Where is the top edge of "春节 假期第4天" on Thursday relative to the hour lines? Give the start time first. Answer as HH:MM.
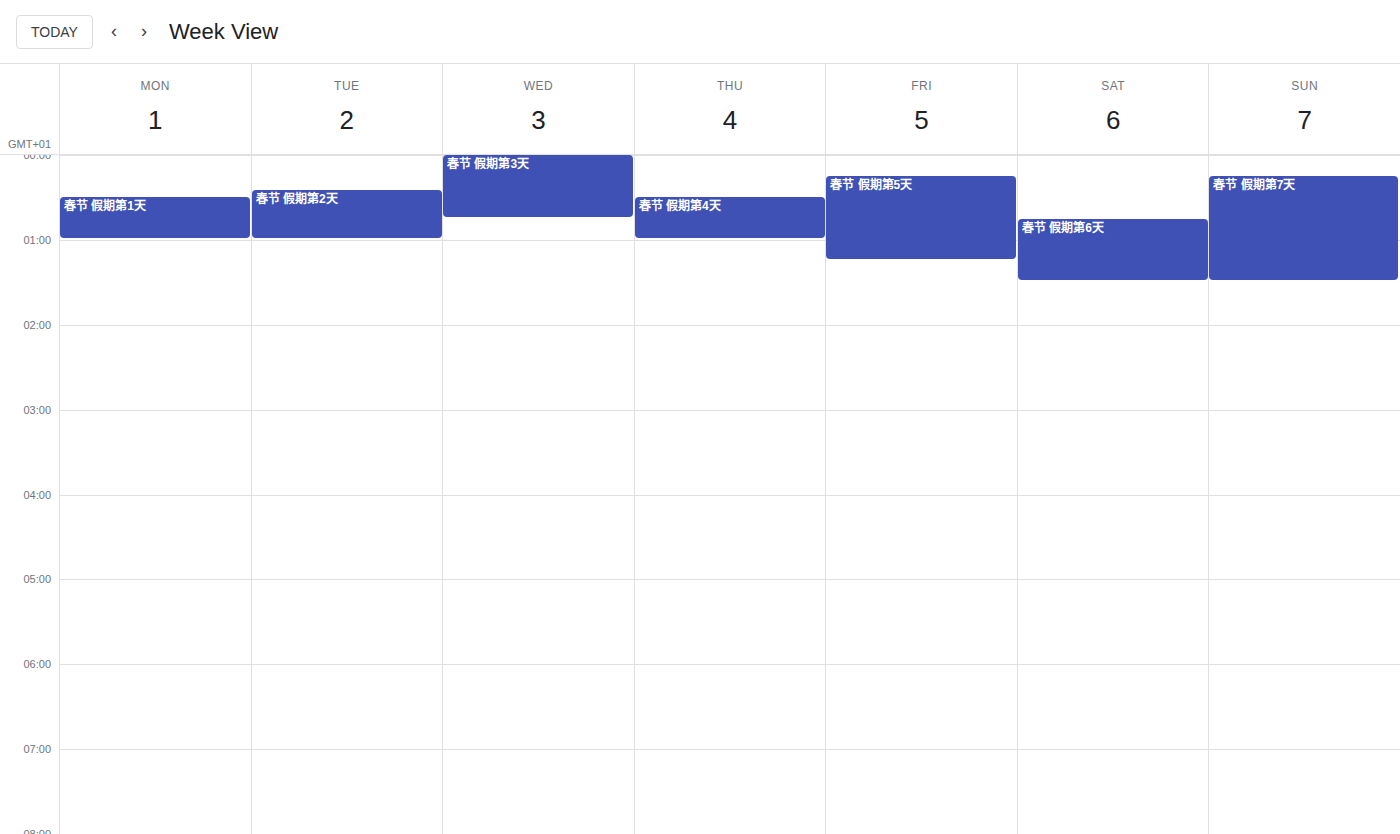
00:30 -- halfway between the 00:00 and 01:00 lines.